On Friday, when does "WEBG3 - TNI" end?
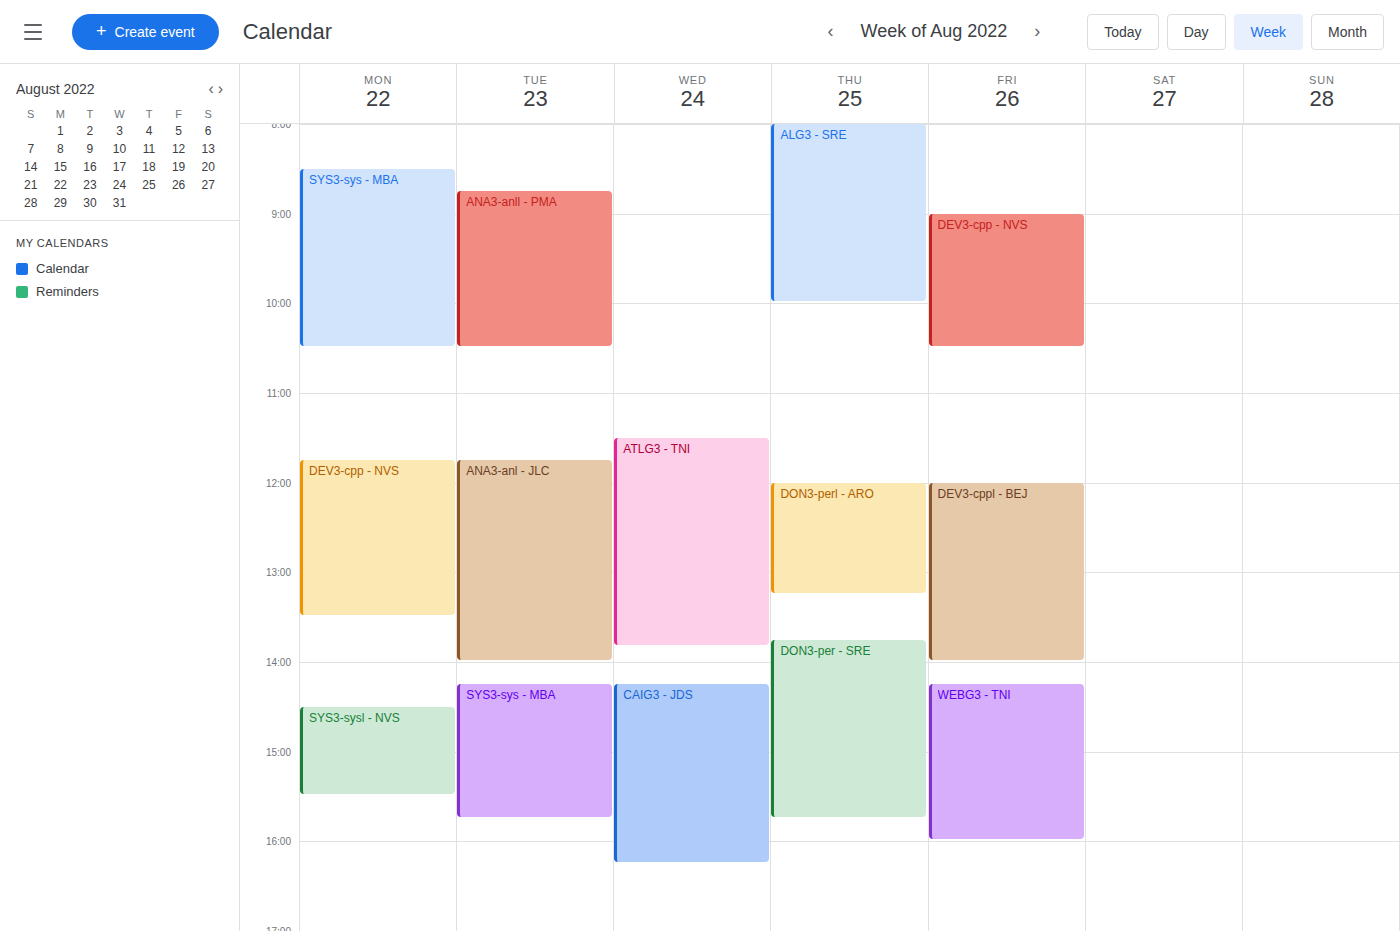
4:00 PM